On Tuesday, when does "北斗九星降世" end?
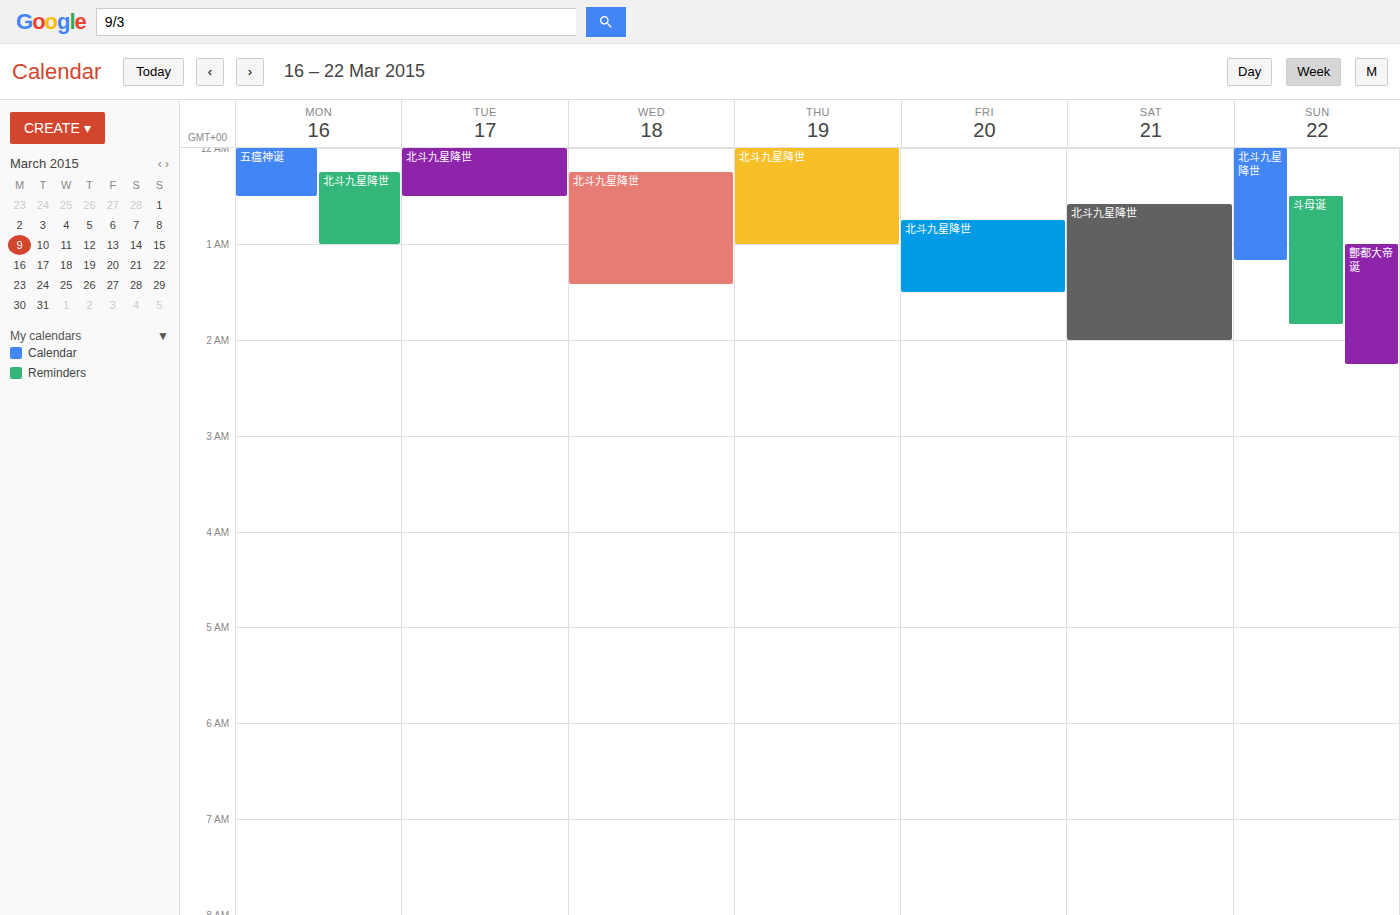
00:30